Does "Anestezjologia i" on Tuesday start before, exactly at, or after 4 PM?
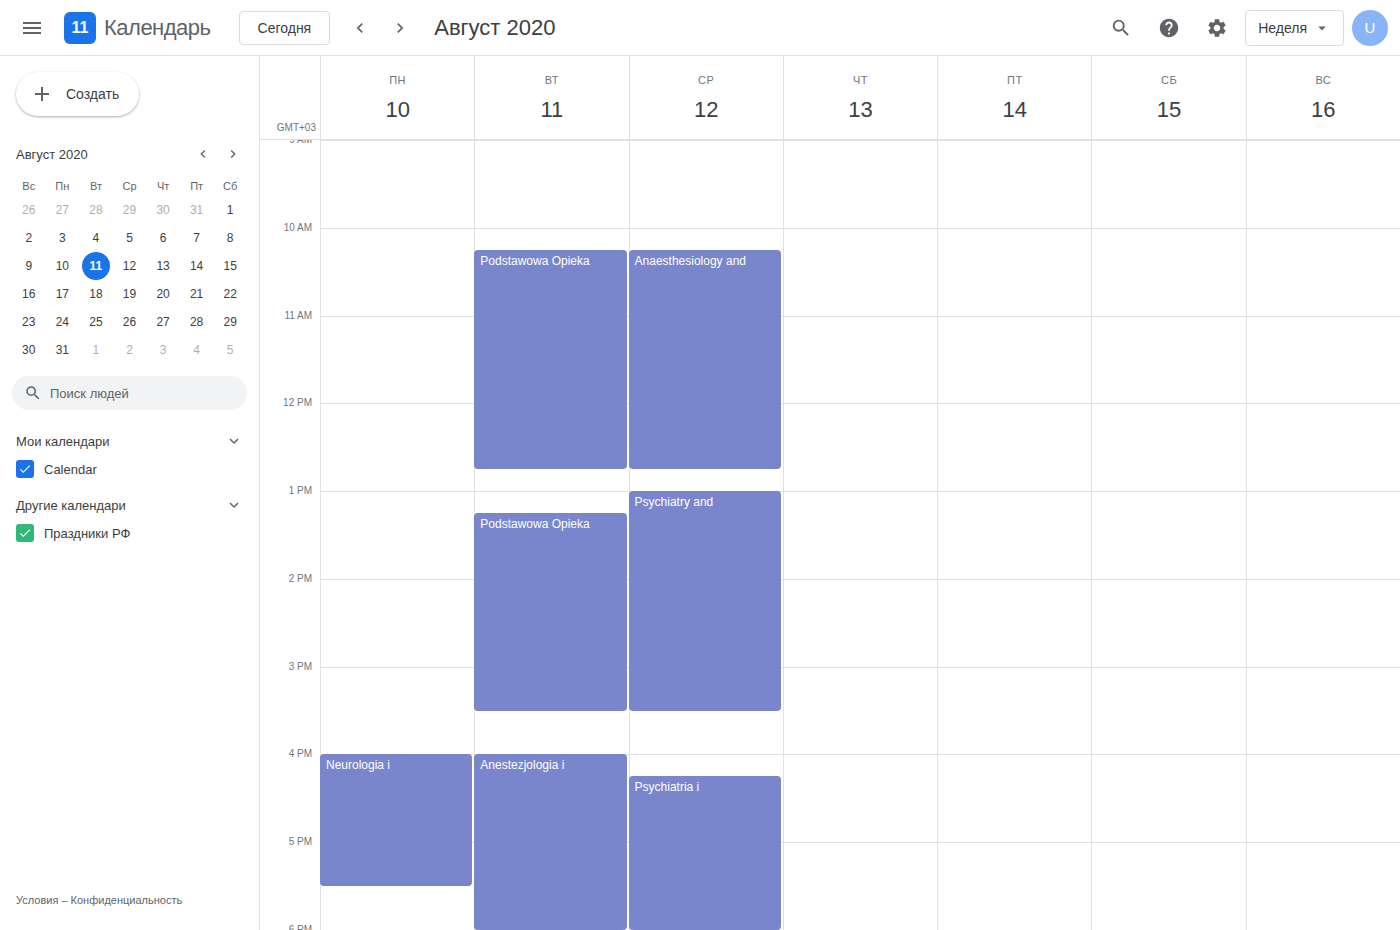
4:00 PM -- exactly at 4 PM, on the 4 PM line.